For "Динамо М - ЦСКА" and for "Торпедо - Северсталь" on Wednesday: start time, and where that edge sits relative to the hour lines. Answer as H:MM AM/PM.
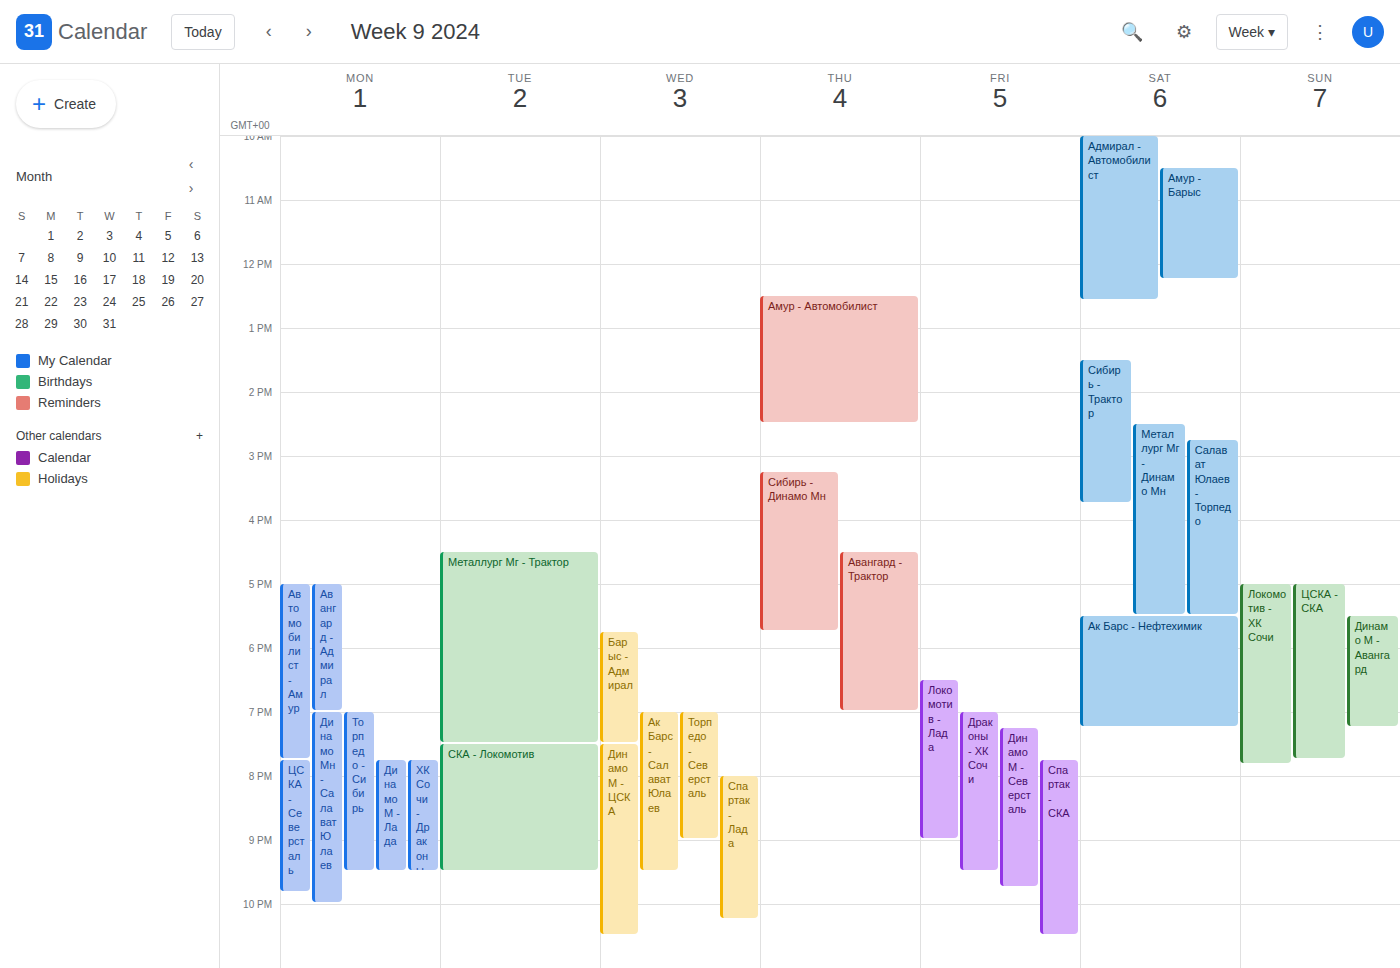
"Динамо М - ЦСКА": 7:30 PM, halfway between the 7 PM and 8 PM lines. "Торпедо - Северсталь": 7:00 PM, exactly on the 7 PM line.